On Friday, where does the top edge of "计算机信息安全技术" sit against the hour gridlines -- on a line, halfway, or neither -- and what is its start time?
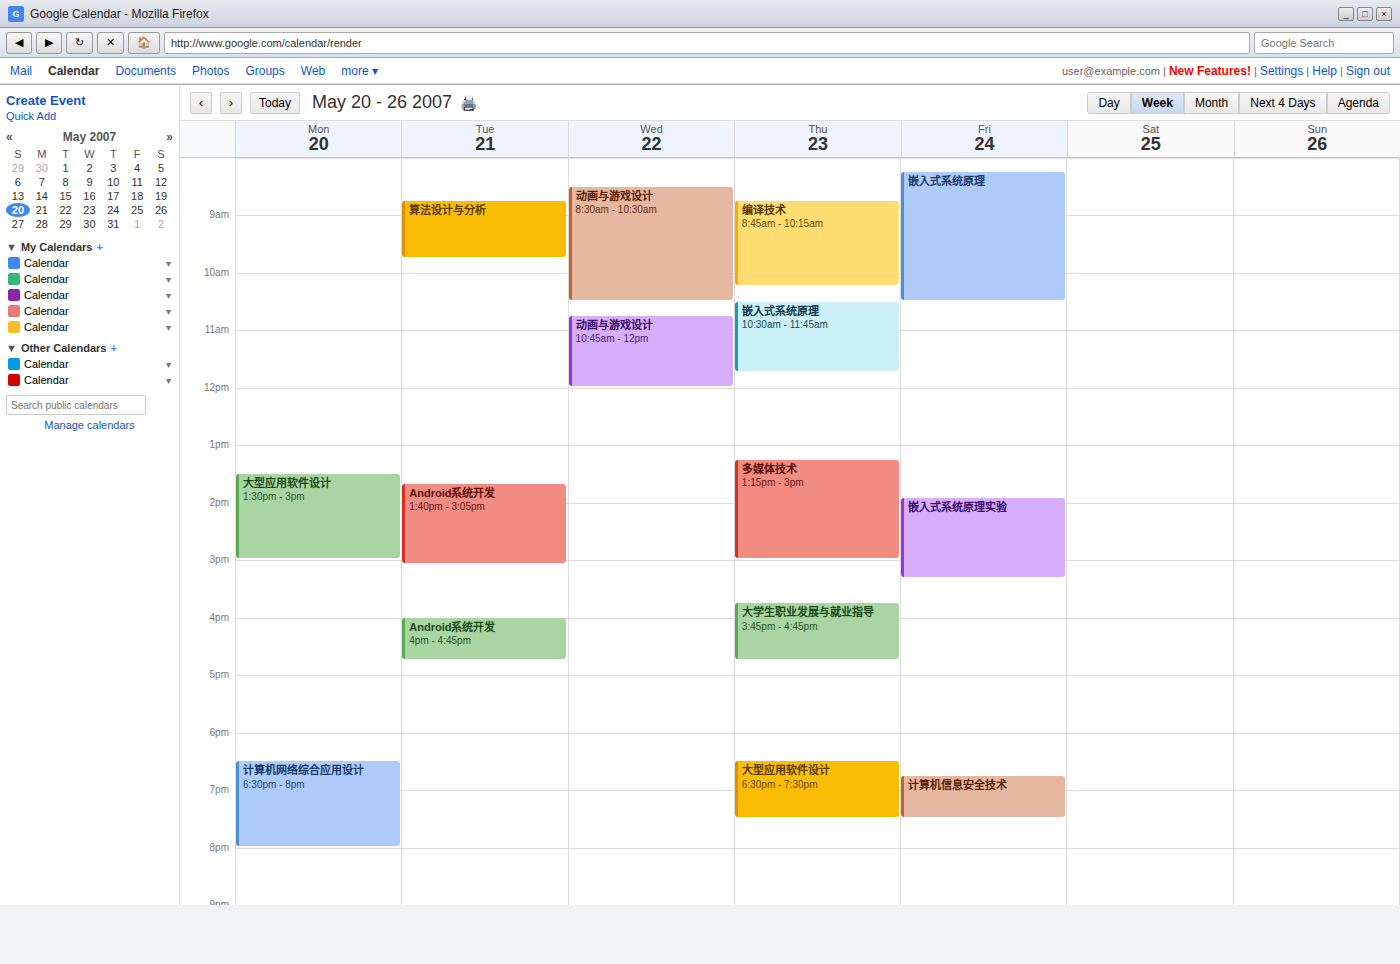
6:45 PM -- neither: three quarters of the way from the 6 PM line to the 7 PM line.